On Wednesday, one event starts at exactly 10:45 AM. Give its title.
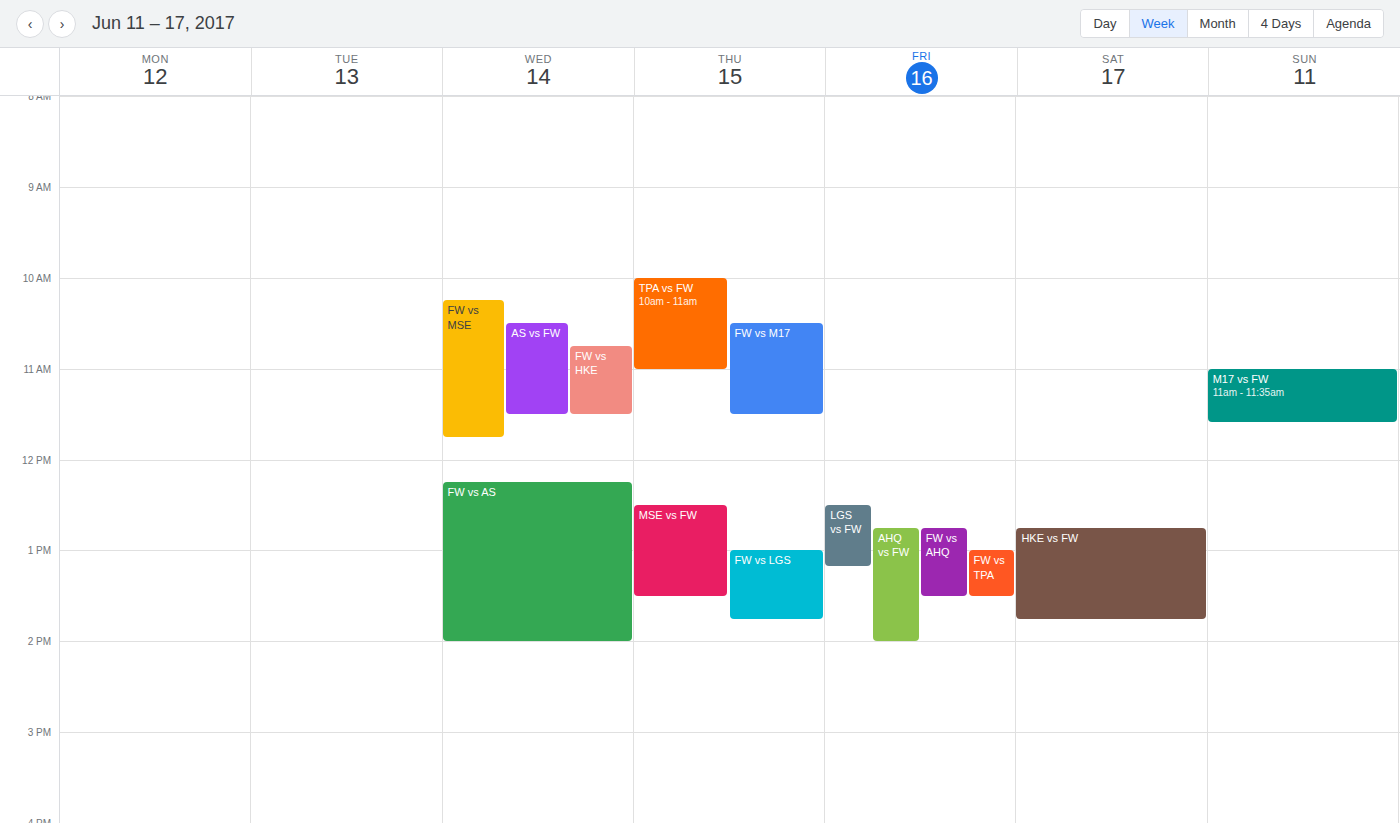
"FW vs HKE"